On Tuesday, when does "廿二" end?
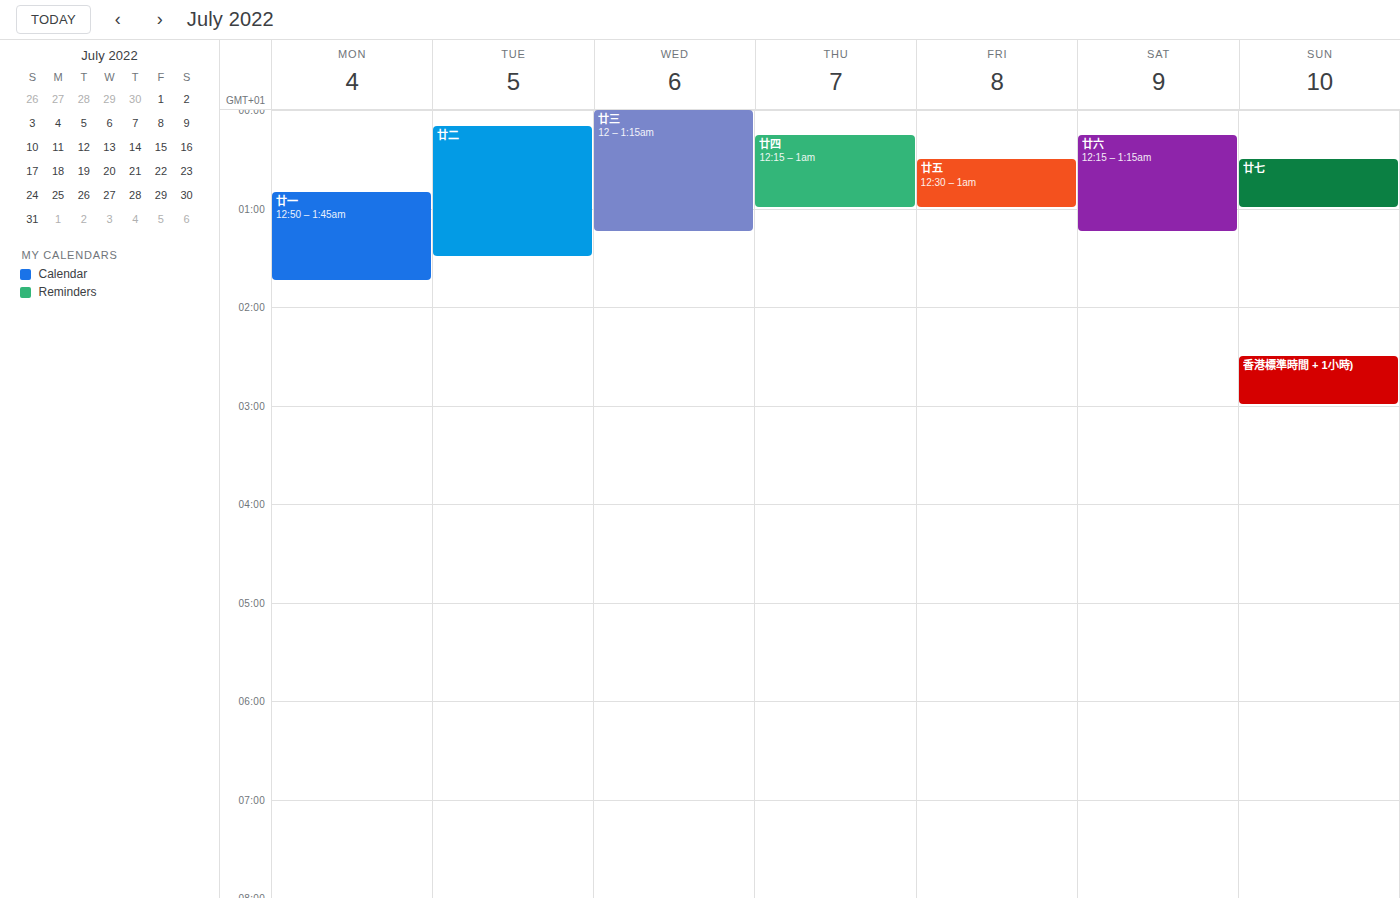
01:30